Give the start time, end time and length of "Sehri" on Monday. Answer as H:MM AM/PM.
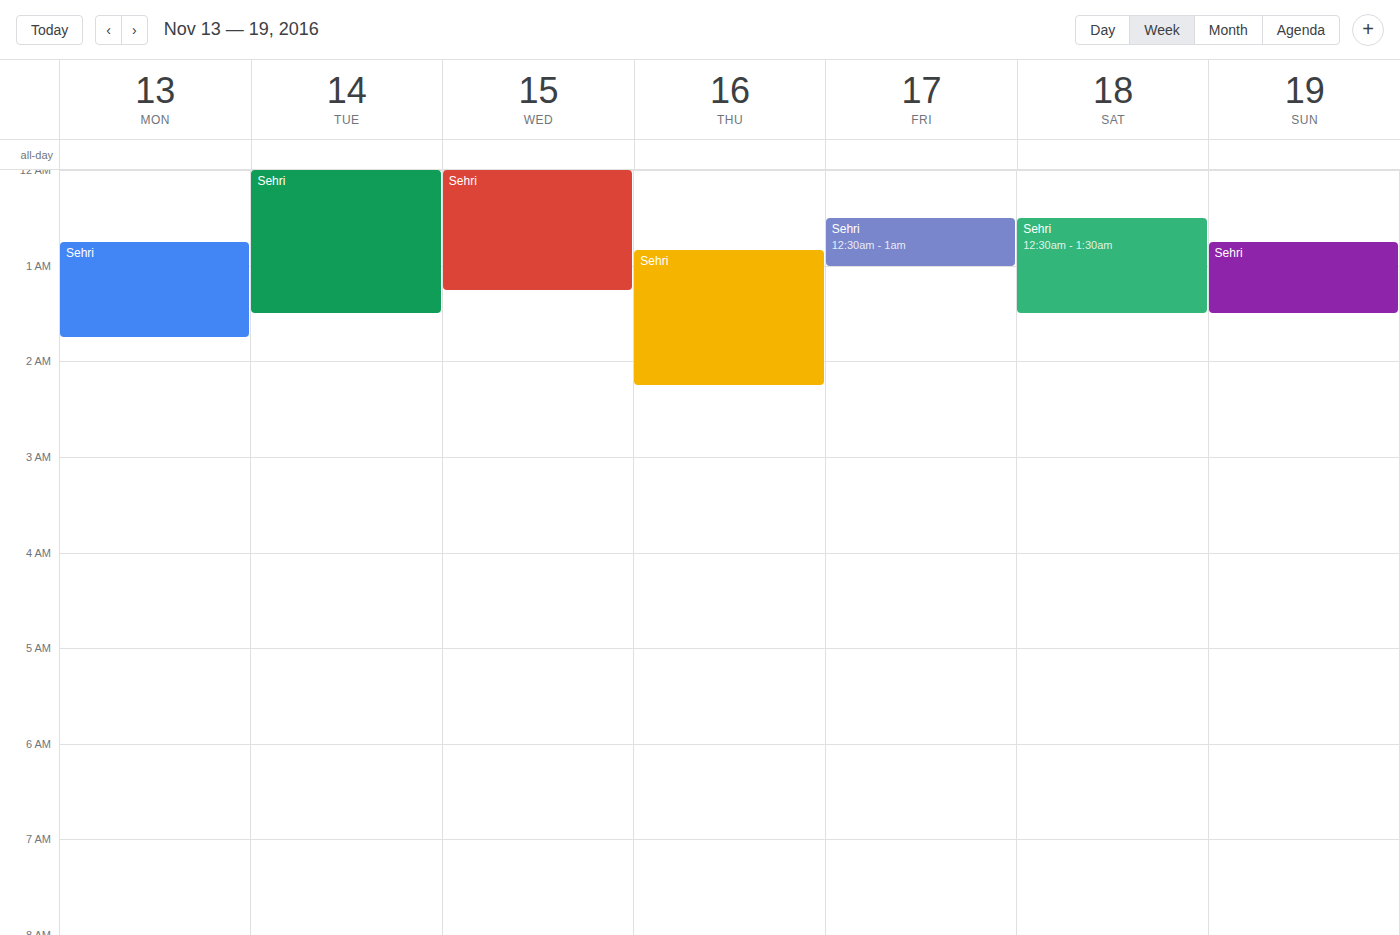
12:45 AM to 1:45 AM, 1 hour